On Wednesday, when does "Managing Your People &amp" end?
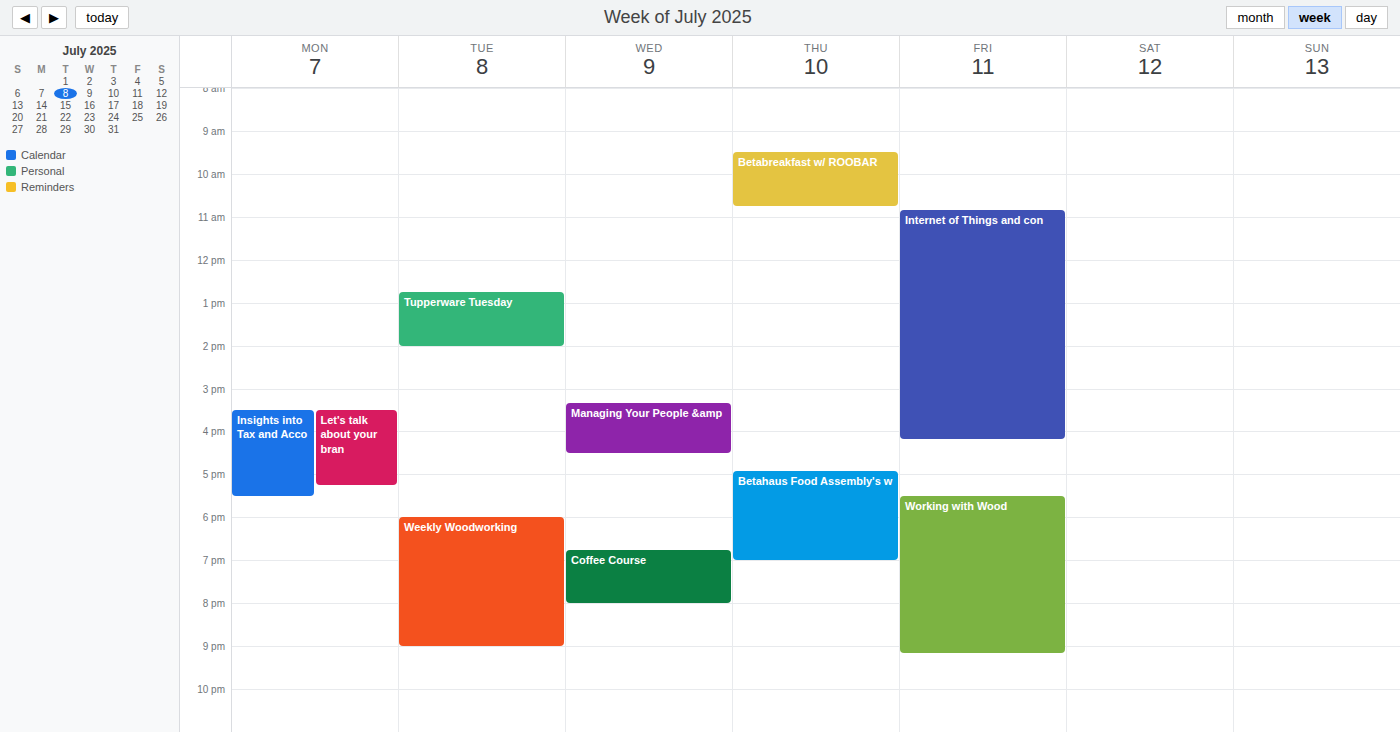
16:30